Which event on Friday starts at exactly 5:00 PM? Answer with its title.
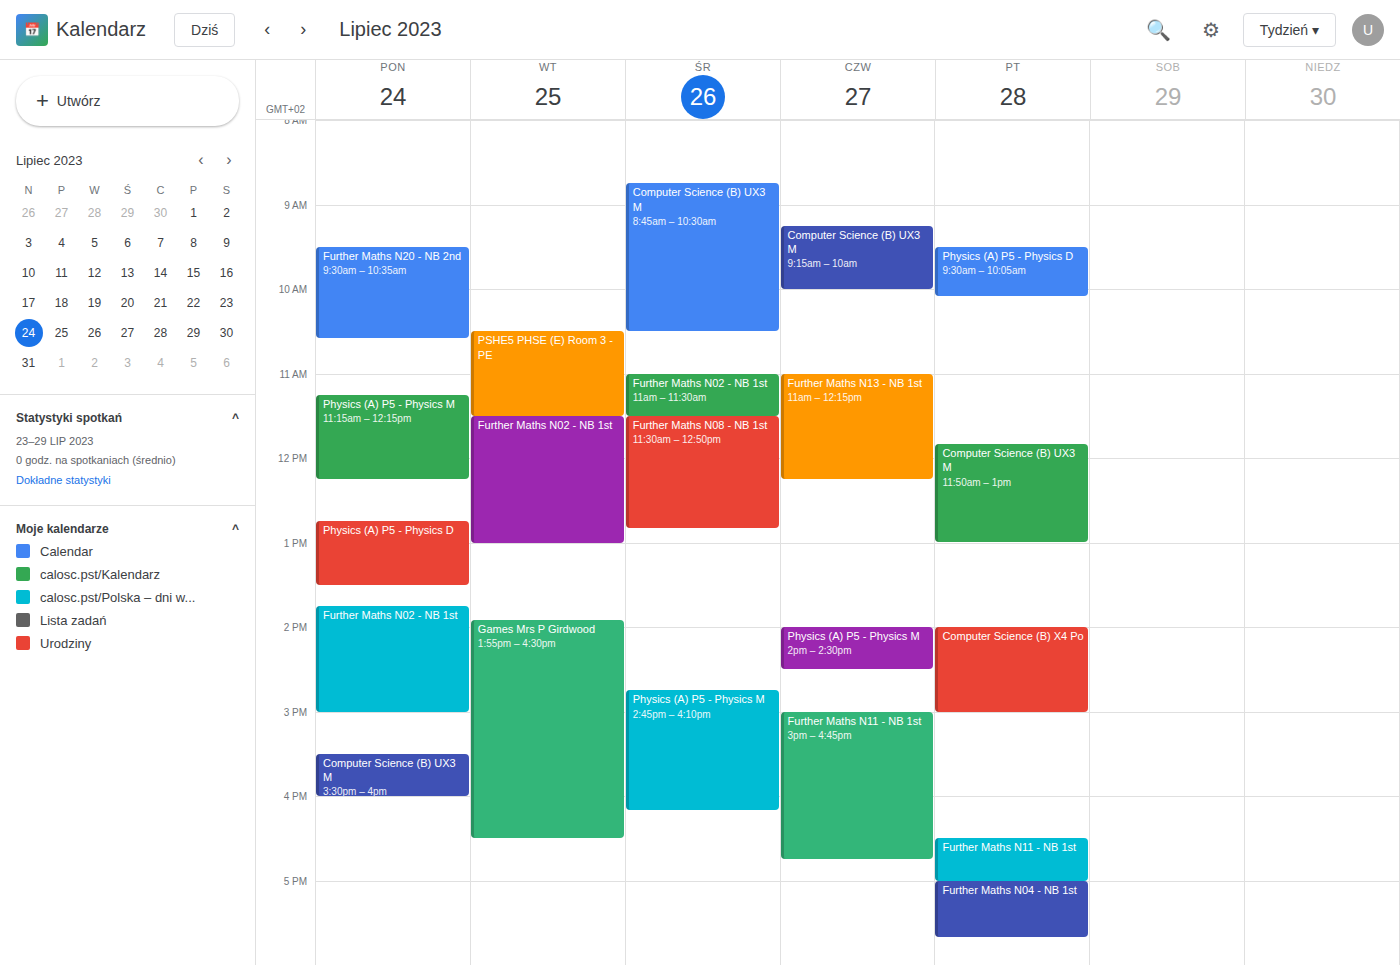
"Further Maths N04 - NB 1st"